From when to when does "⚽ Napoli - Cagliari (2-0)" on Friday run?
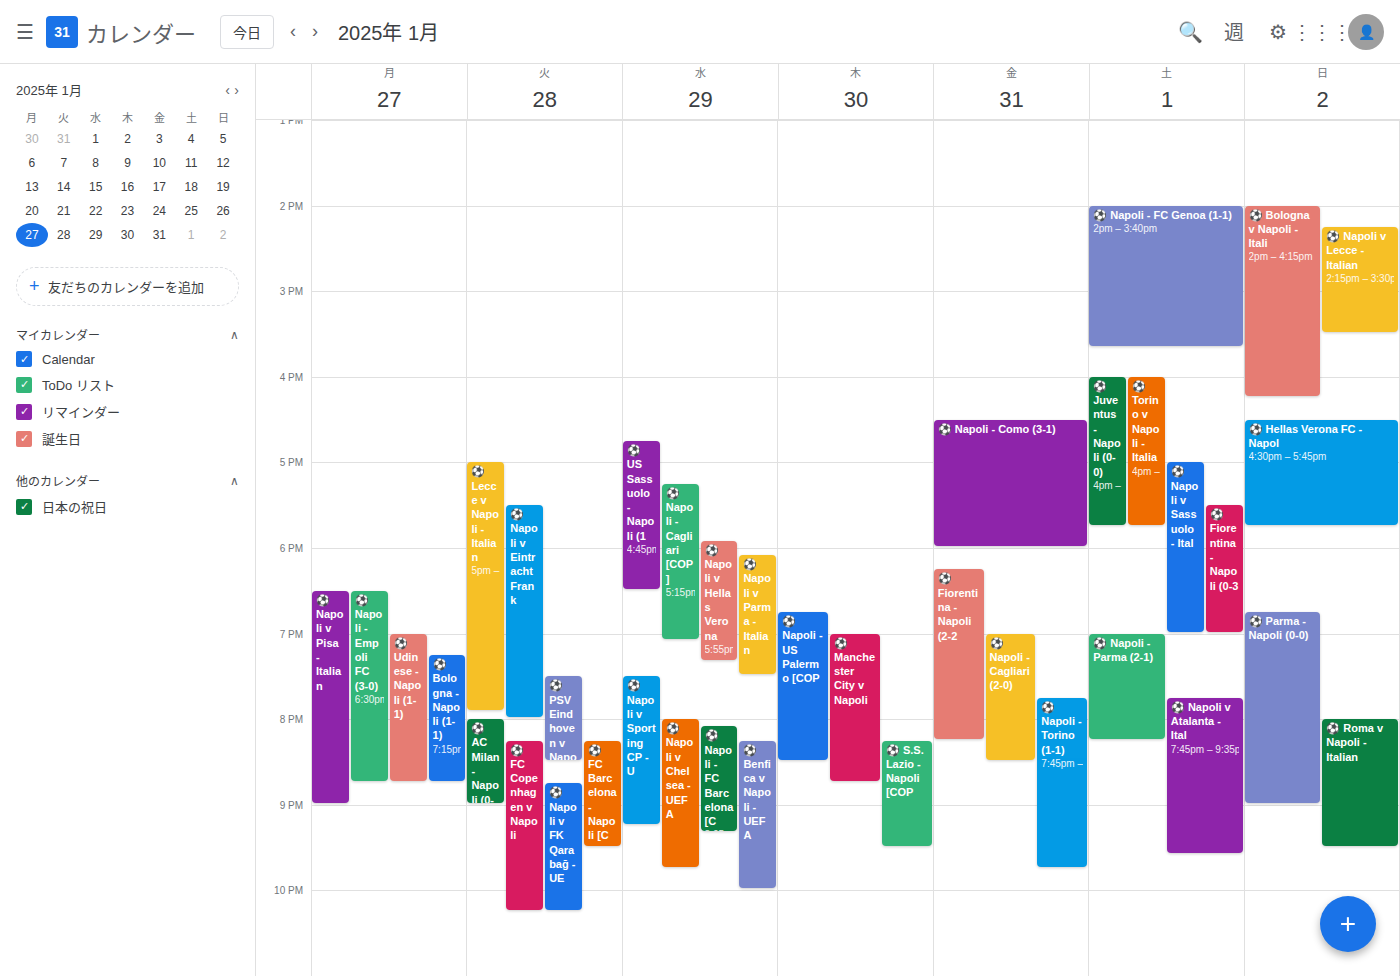
7:00 PM to 8:30 PM